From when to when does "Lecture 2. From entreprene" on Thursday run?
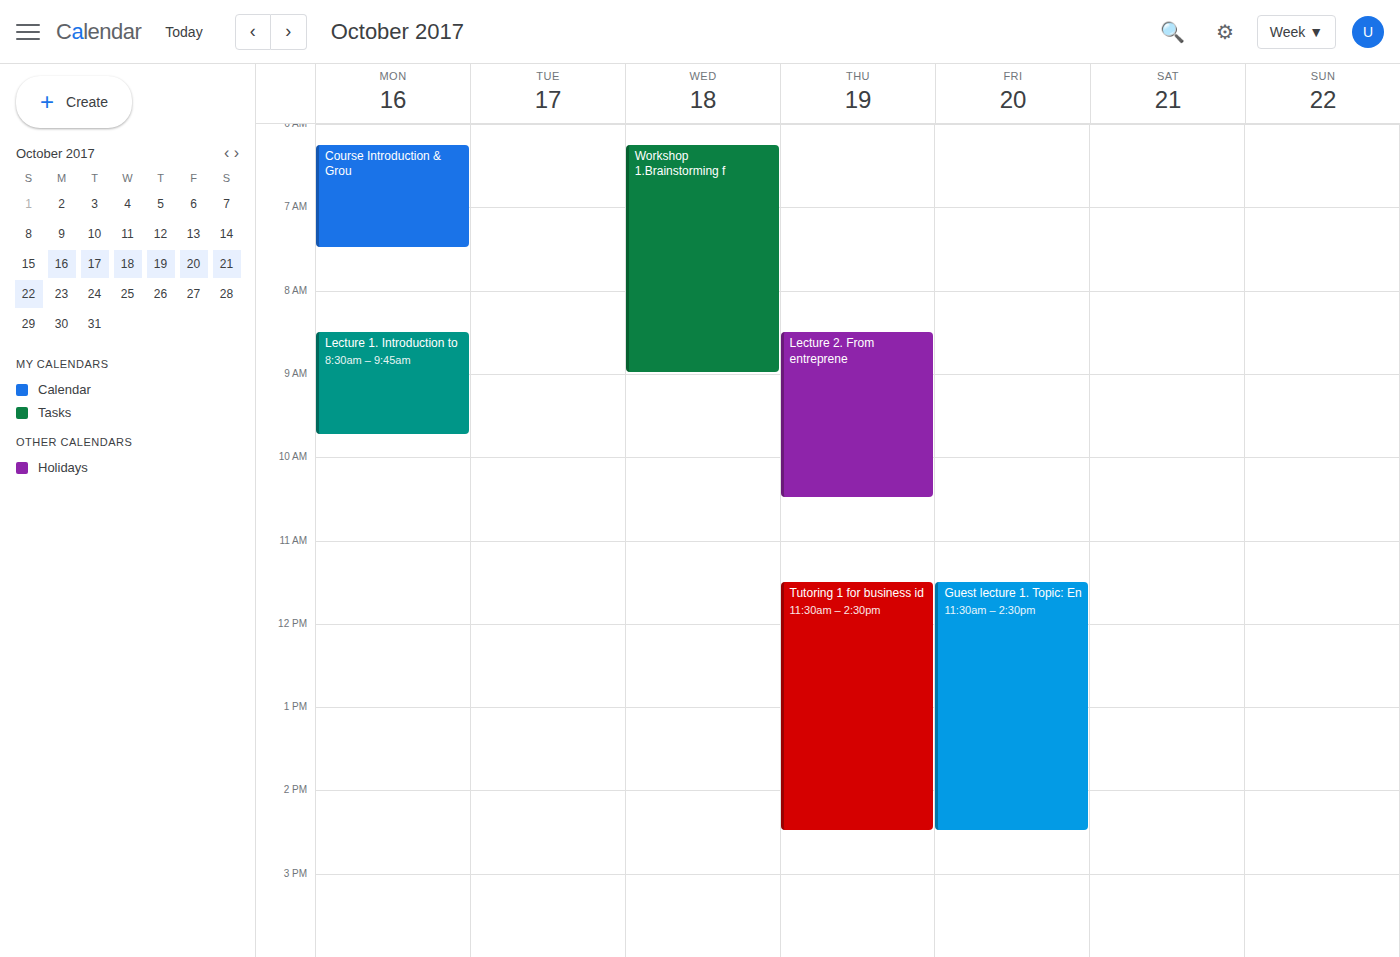
8:30 AM to 10:30 AM